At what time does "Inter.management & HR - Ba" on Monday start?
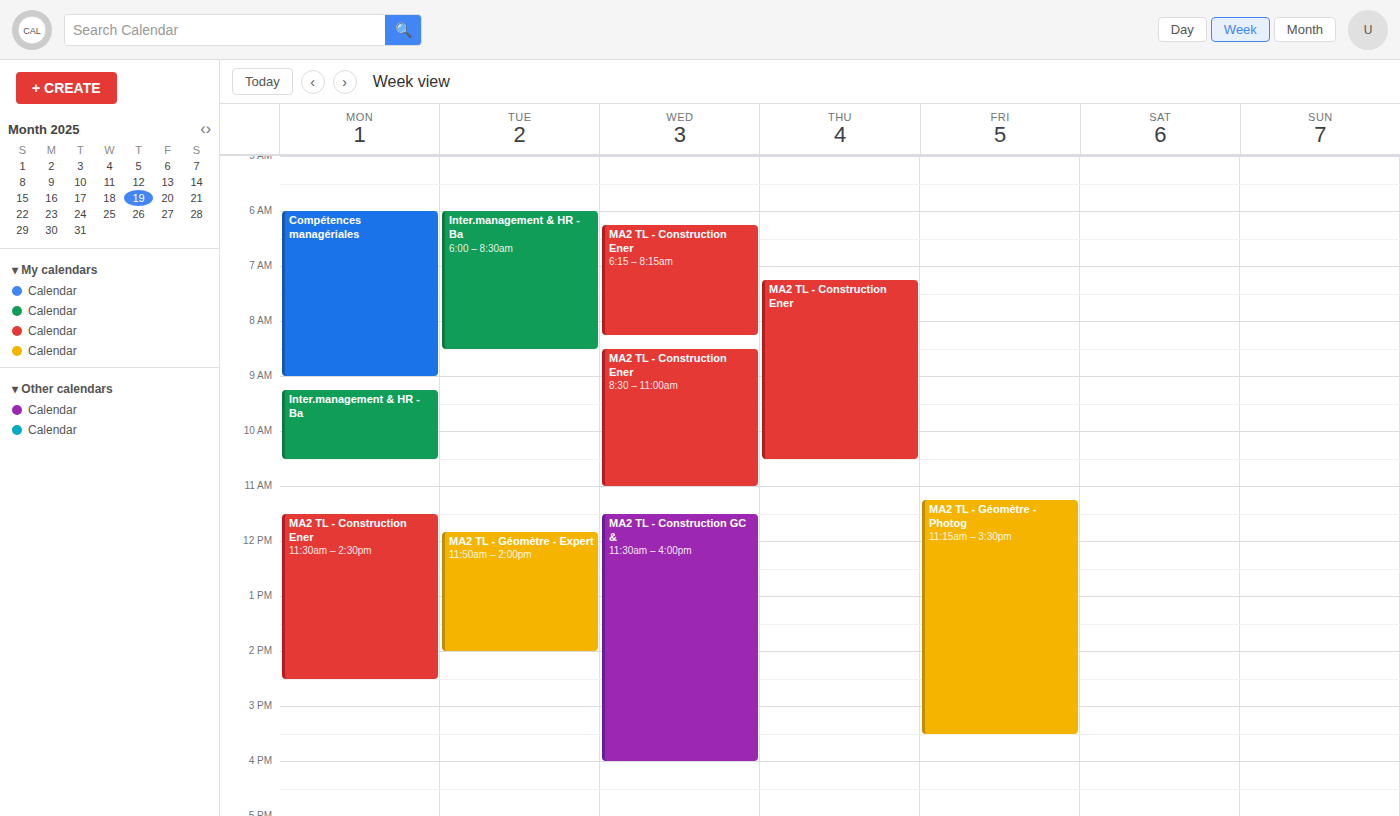
09:15